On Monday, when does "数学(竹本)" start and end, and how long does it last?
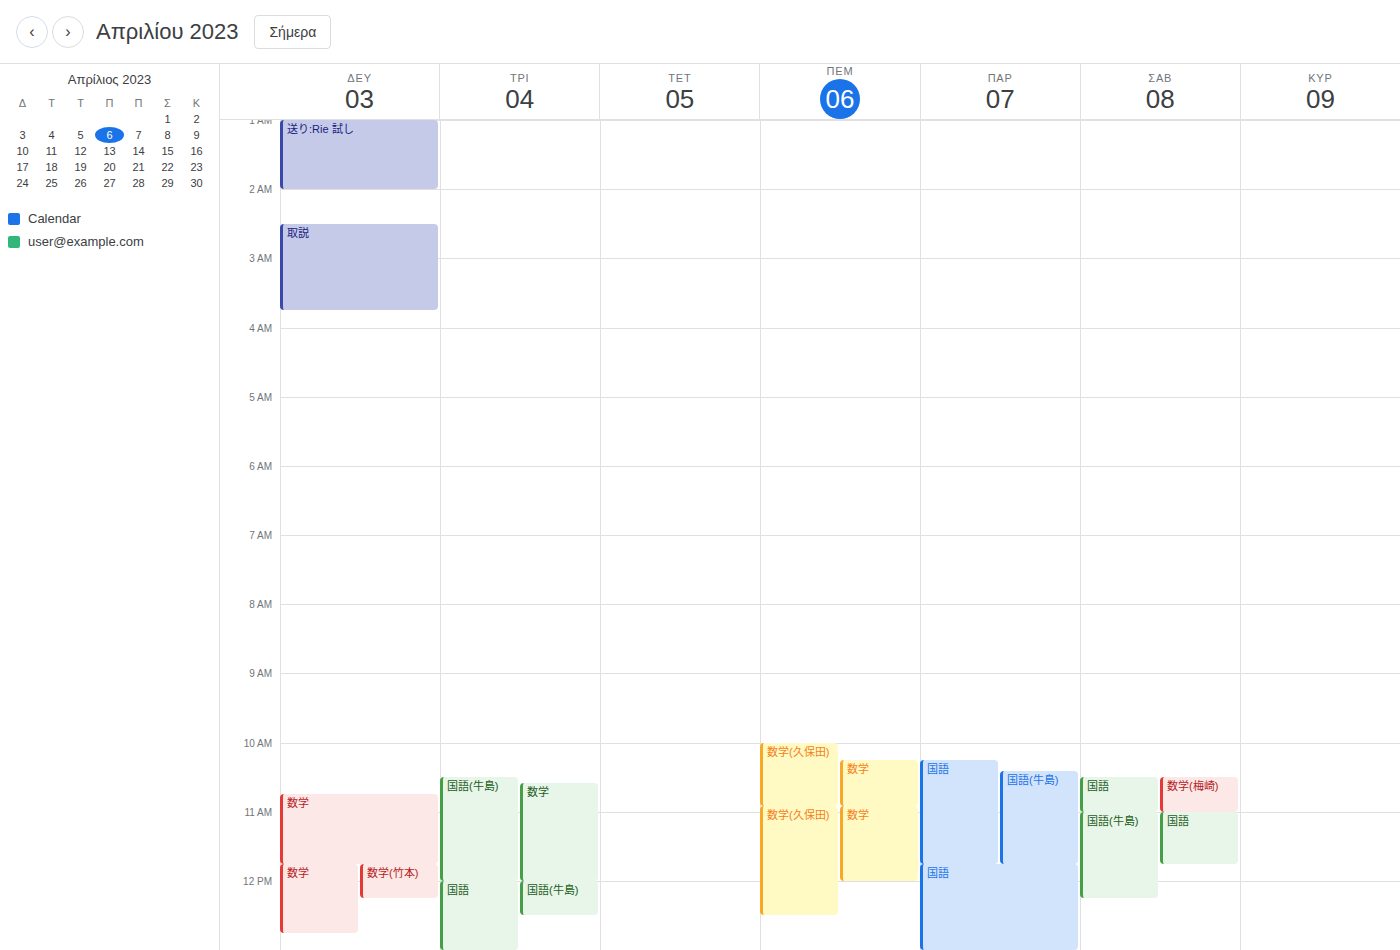
11:45 AM to 12:15 PM, 30 minutes